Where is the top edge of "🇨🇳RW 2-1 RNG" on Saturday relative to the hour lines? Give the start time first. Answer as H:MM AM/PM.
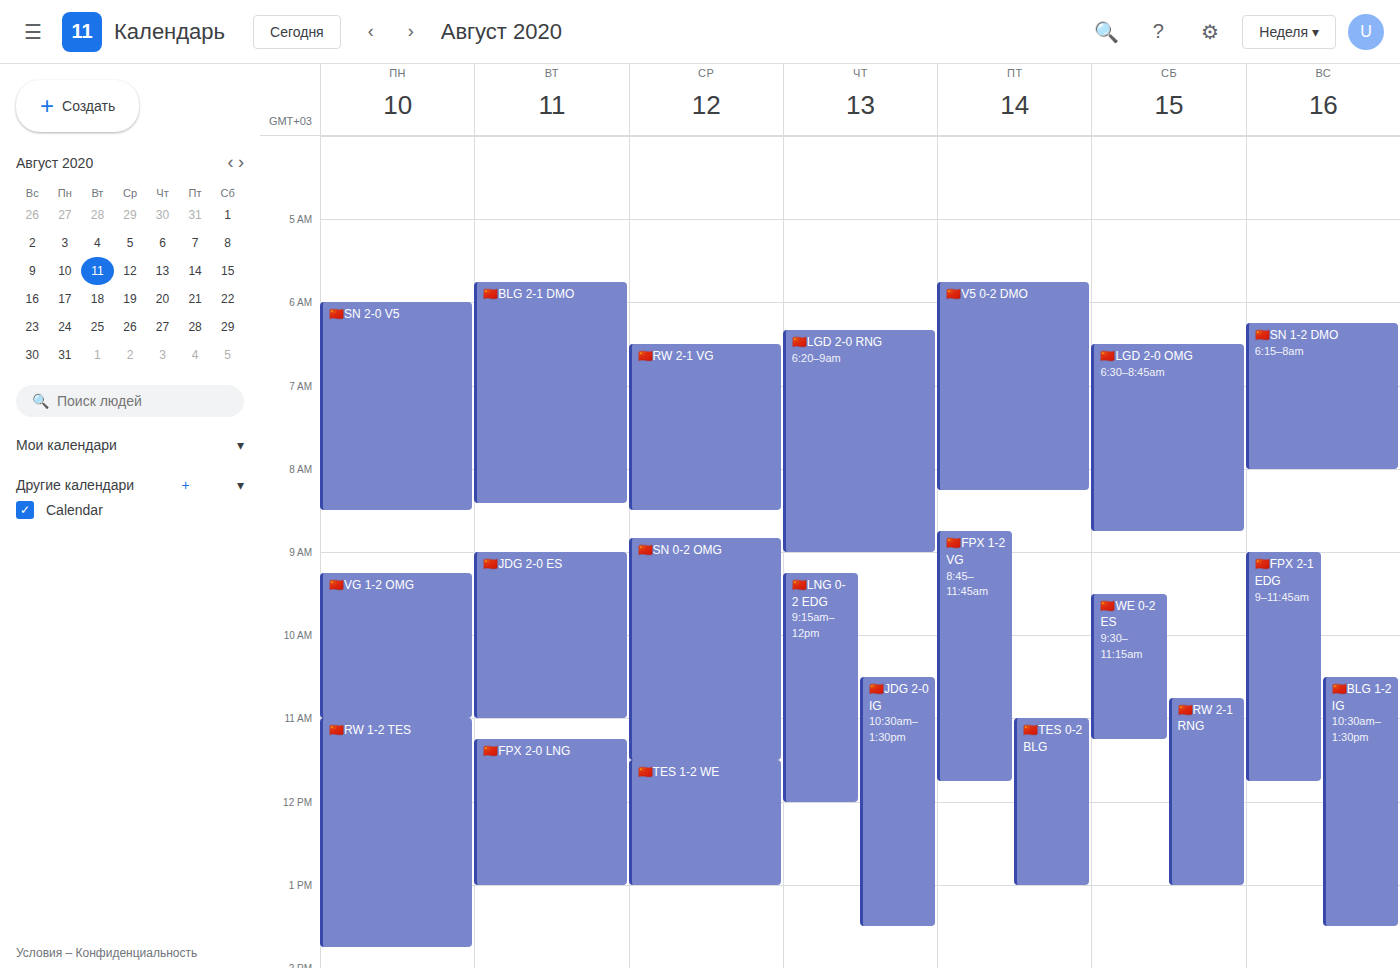
10:45 AM -- neither: three quarters of the way from the 10 AM line to the 11 AM line.